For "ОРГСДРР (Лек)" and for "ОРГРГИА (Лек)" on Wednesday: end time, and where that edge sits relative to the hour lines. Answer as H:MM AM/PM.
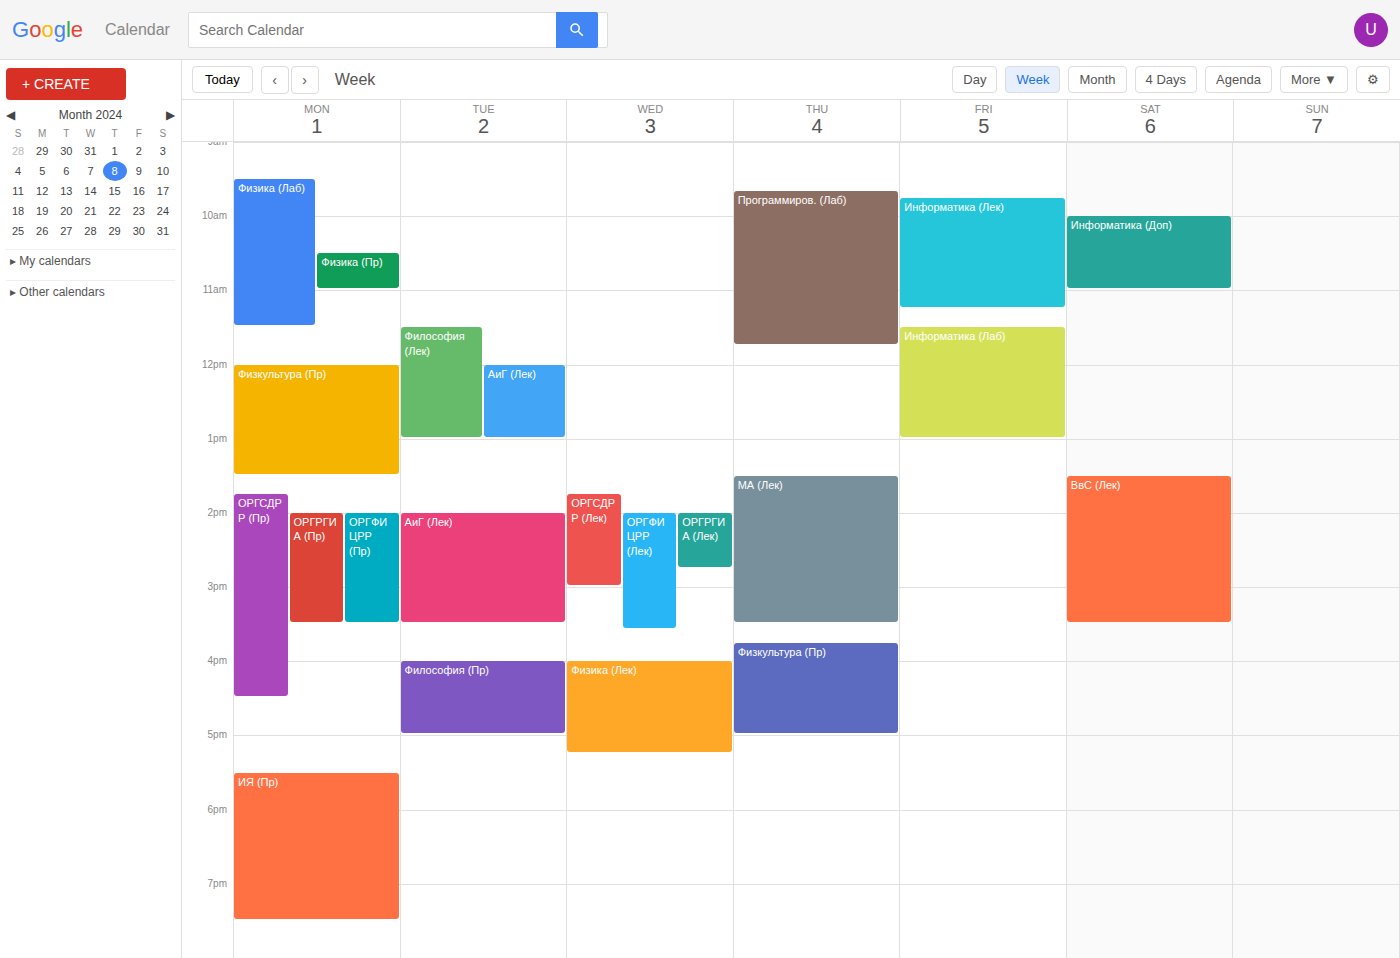
"ОРГСДРР (Лек)": 3:00 PM, exactly on the 3 PM line. "ОРГРГИА (Лек)": 2:45 PM, neither: three quarters of the way from the 2 PM line to the 3 PM line.